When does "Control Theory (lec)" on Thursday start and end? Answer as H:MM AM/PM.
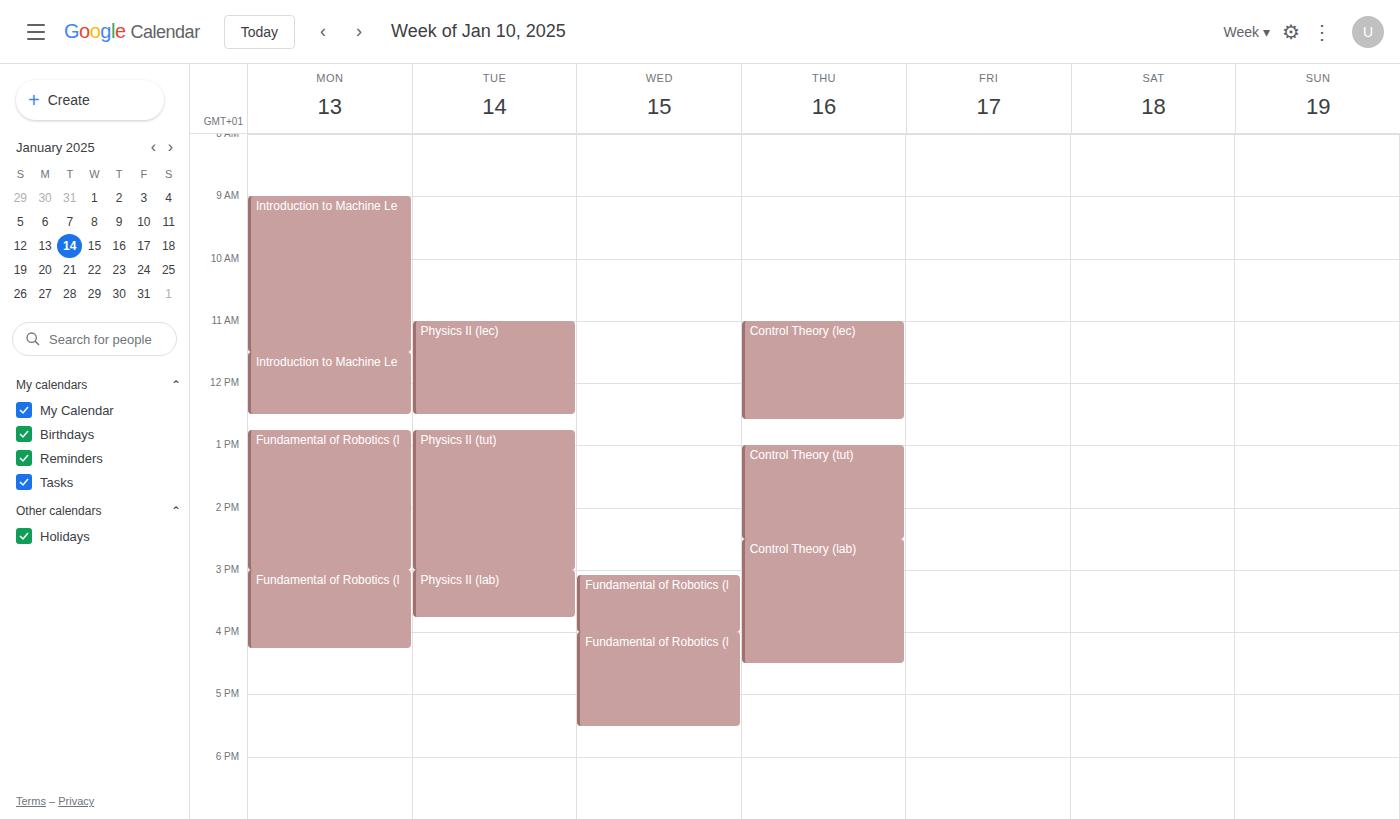
11:00 AM to 12:35 PM